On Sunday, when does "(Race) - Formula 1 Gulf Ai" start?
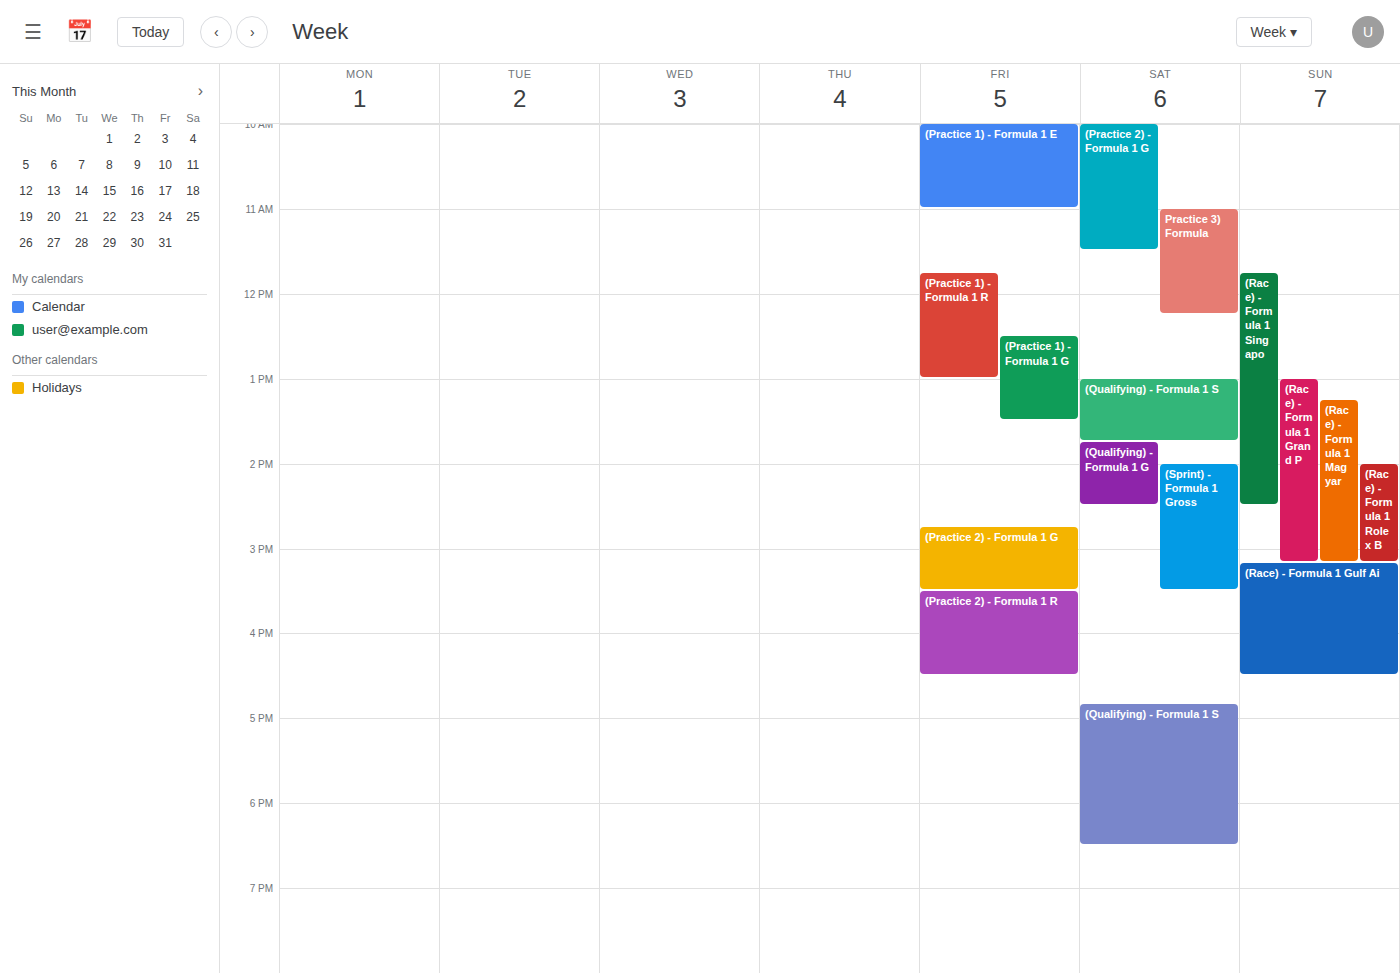
3:10 PM